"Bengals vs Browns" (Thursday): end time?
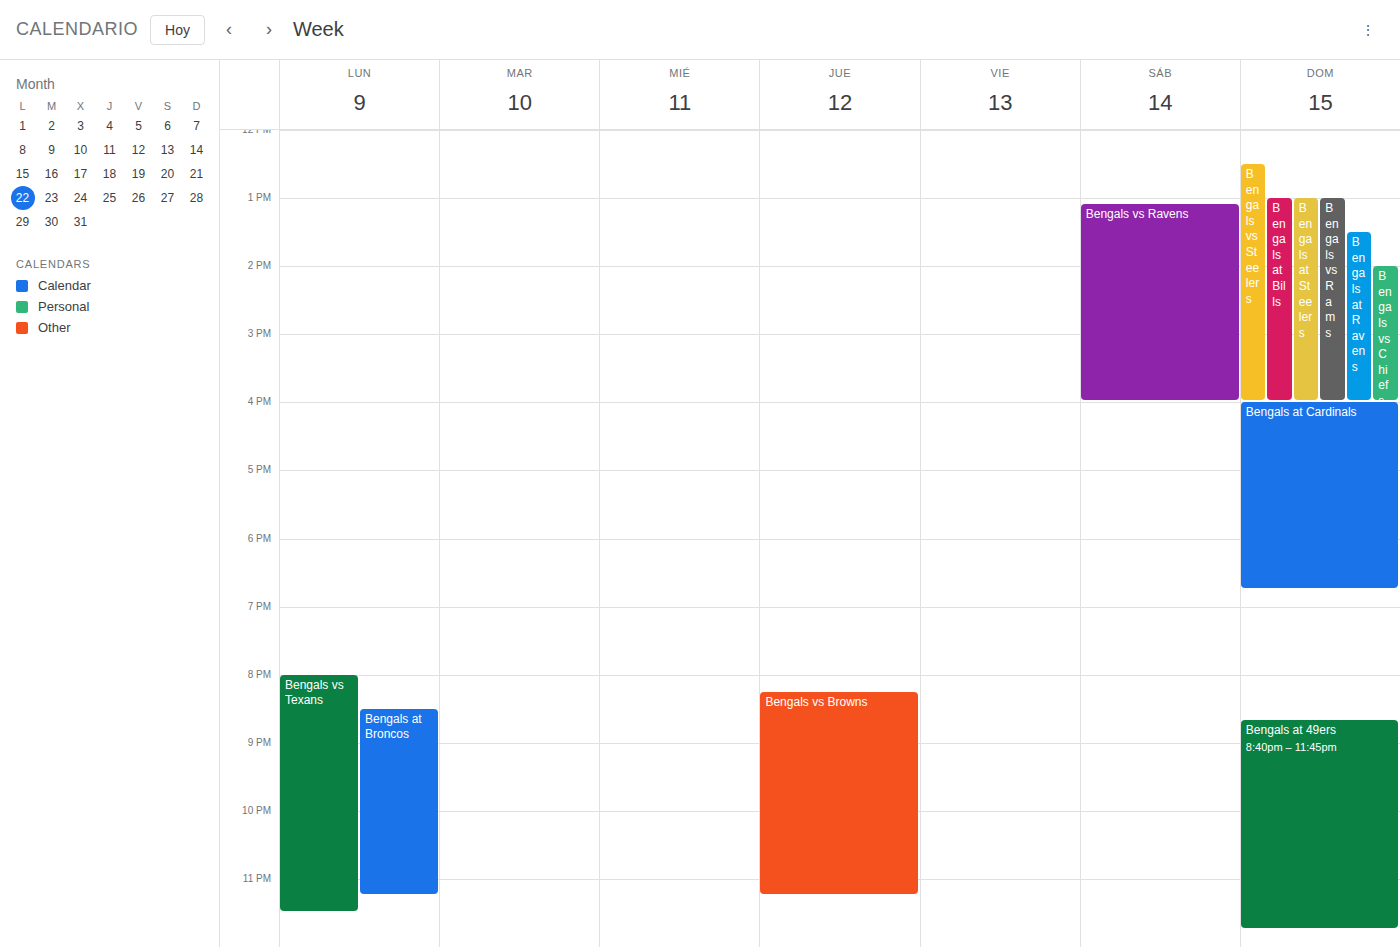
11:15 PM